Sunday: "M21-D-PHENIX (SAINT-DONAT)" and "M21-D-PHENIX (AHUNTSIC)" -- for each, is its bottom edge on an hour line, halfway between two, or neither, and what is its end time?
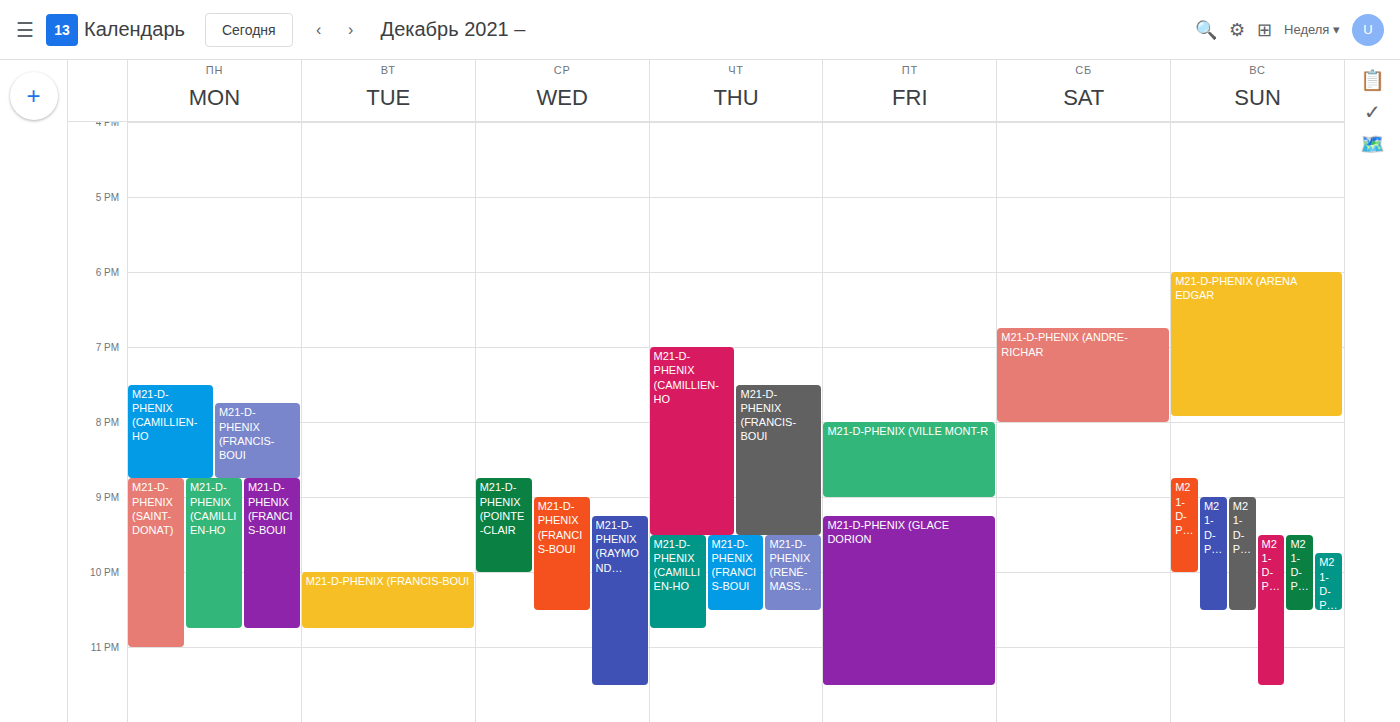
"M21-D-PHENIX (SAINT-DONAT)": 10:30 PM, halfway between the 10 PM and 11 PM lines. "M21-D-PHENIX (AHUNTSIC)": 10:00 PM, exactly on the 10 PM line.